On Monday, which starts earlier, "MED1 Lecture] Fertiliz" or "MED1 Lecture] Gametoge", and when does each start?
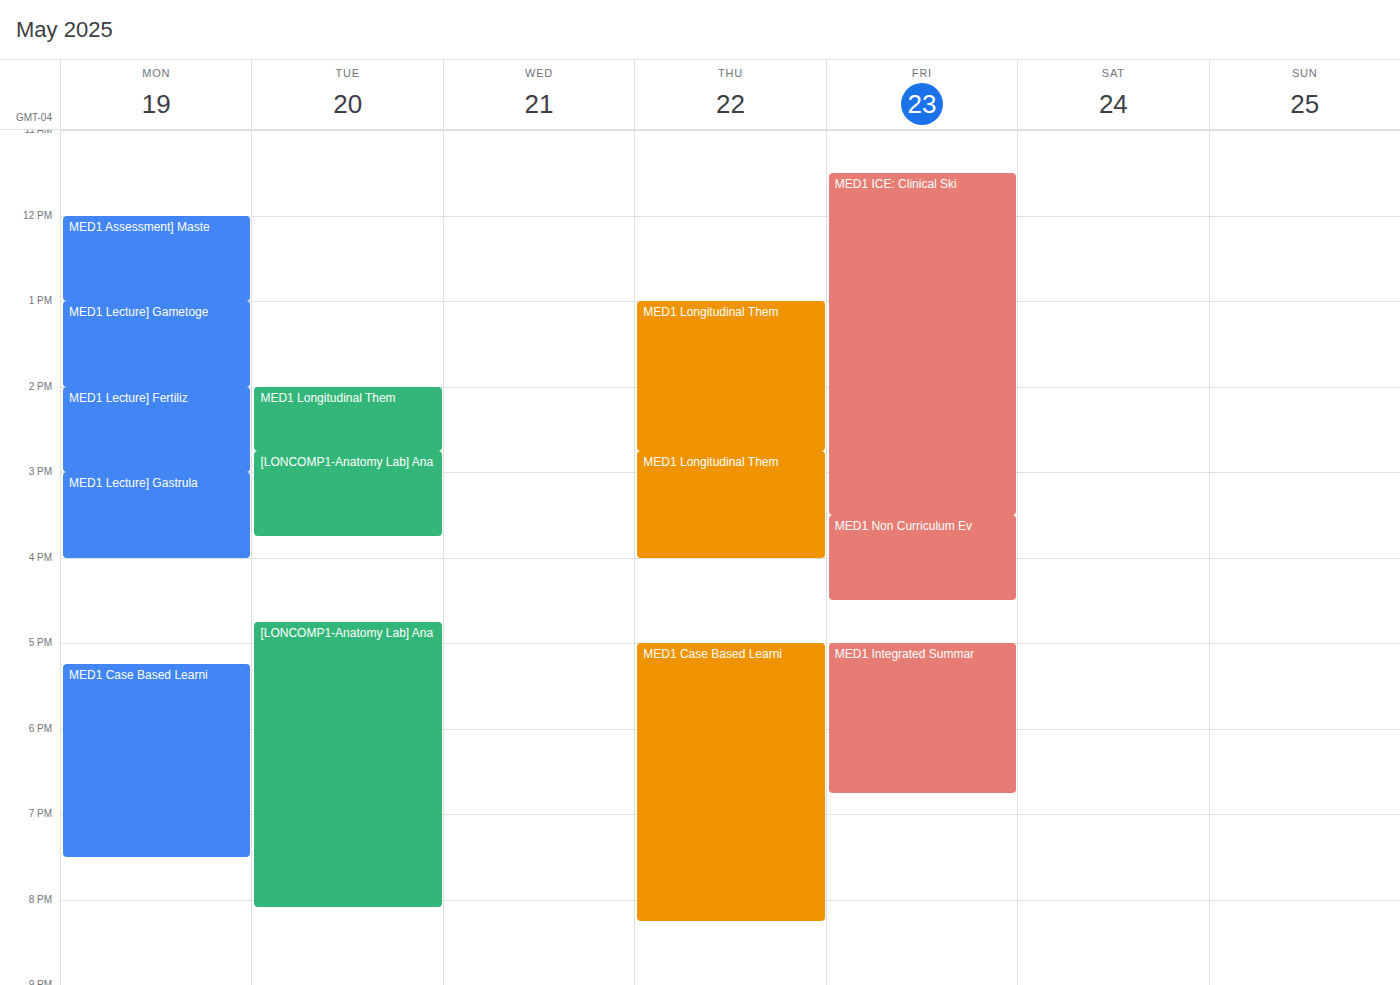
"MED1 Lecture] Gametoge" 1:00 PM; "MED1 Lecture] Fertiliz" 2:00 PM.